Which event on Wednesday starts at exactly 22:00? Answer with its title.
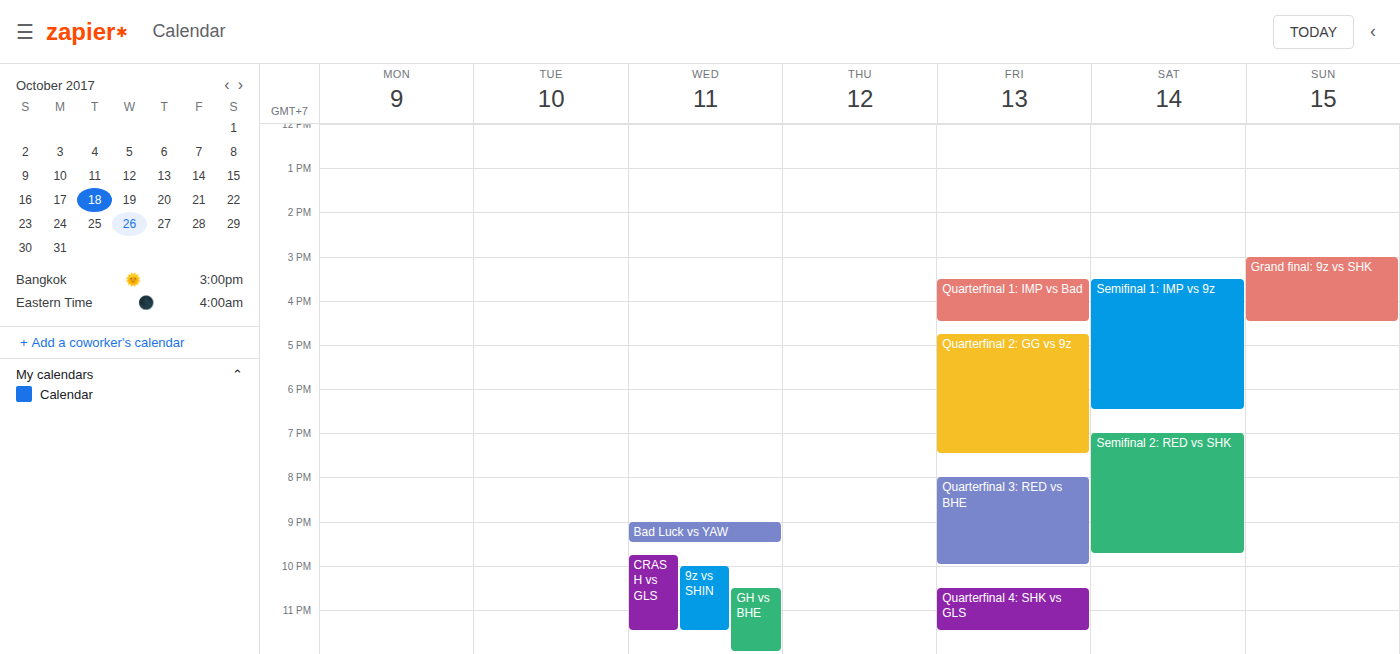
"9z vs SHIN"